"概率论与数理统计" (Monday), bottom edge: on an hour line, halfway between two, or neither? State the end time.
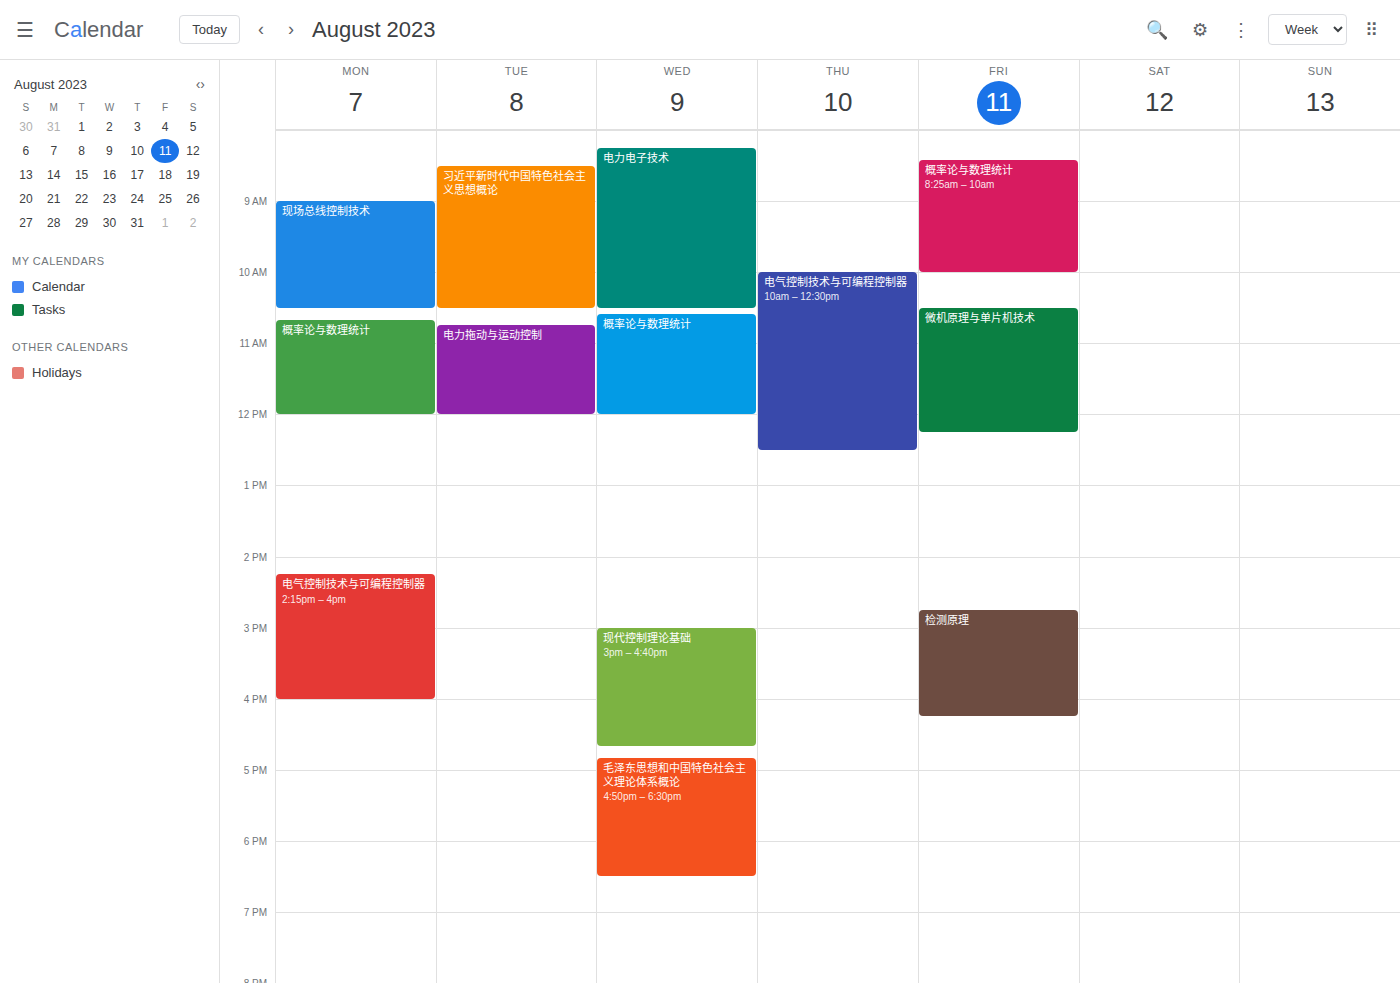
12:00 PM -- exactly on the 12 PM line.